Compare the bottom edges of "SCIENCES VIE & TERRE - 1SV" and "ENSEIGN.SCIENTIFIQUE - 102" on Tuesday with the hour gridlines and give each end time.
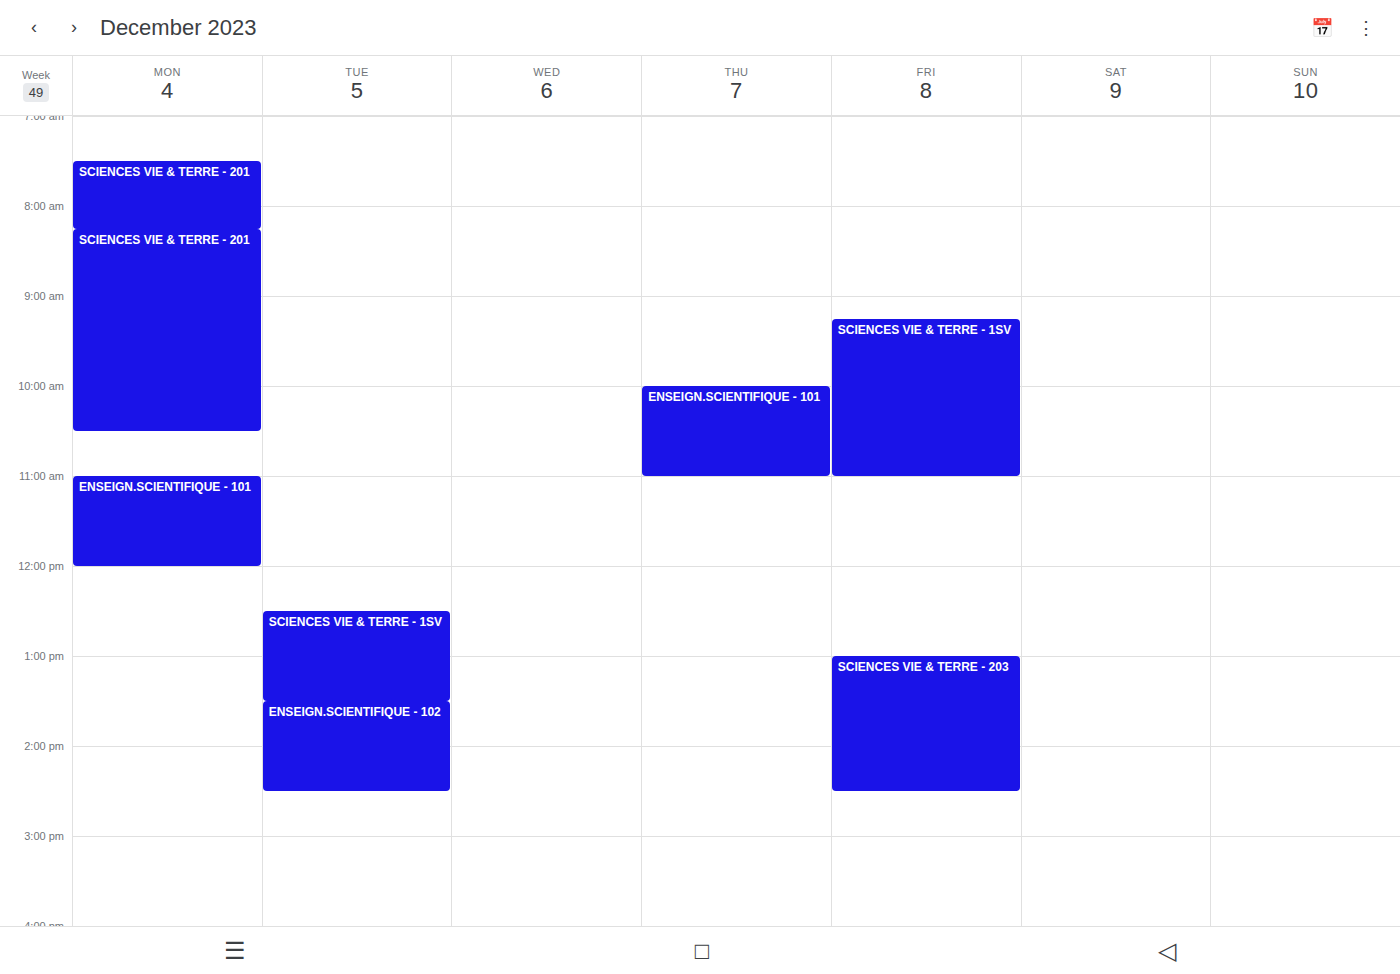
"SCIENCES VIE & TERRE - 1SV": 1:30 PM, halfway between the 1 PM and 2 PM lines. "ENSEIGN.SCIENTIFIQUE - 102": 2:30 PM, halfway between the 2 PM and 3 PM lines.